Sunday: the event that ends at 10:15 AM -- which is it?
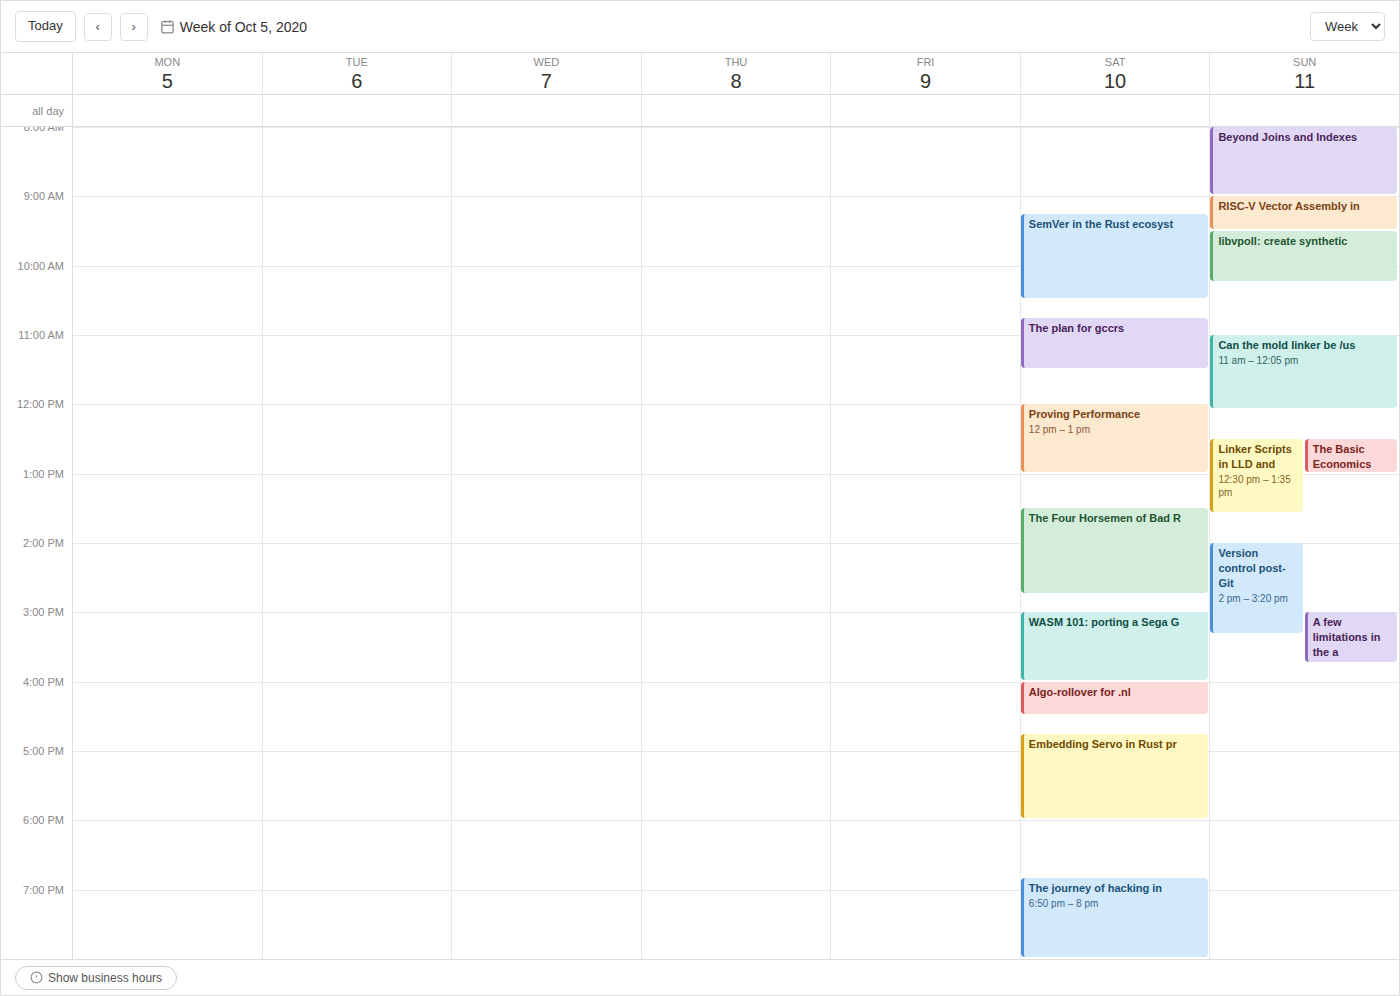
"libvpoll: create synthetic"